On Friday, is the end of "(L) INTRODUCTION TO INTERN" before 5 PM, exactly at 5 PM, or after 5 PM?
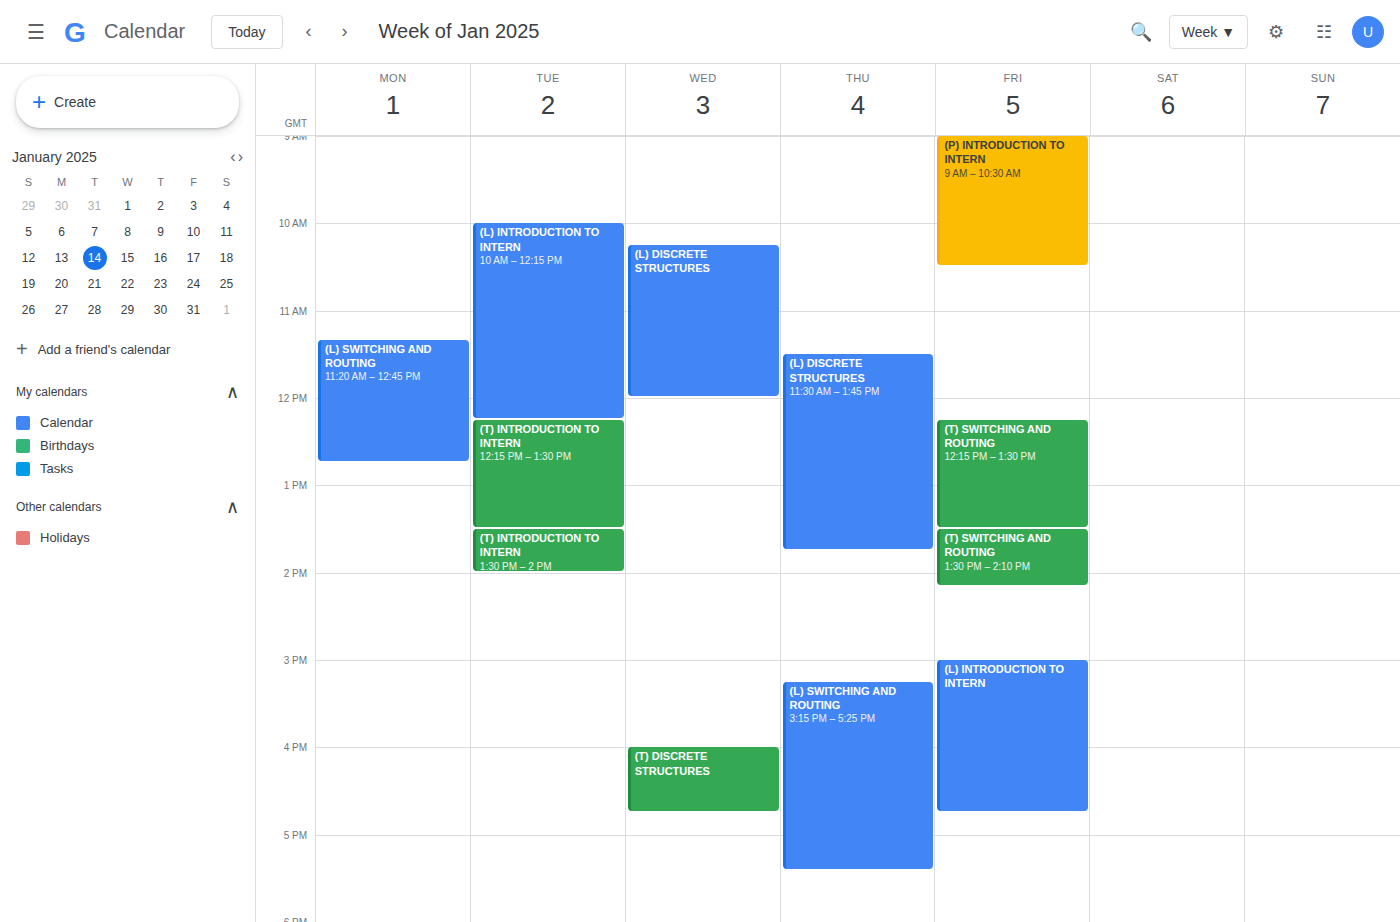
4:45 PM -- before 5 PM, 15 minutes above the 5 PM line.